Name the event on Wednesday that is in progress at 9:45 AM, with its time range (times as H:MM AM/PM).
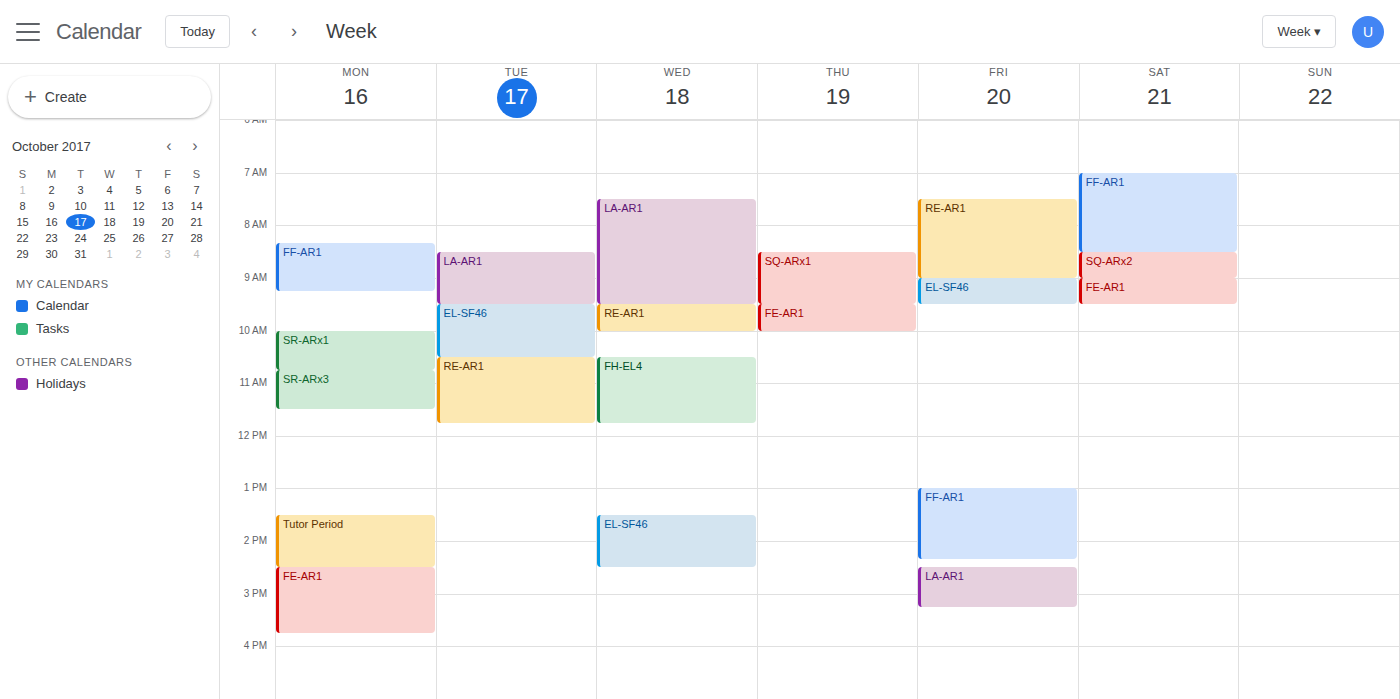
"RE-AR1", 9:30 AM to 10:00 AM